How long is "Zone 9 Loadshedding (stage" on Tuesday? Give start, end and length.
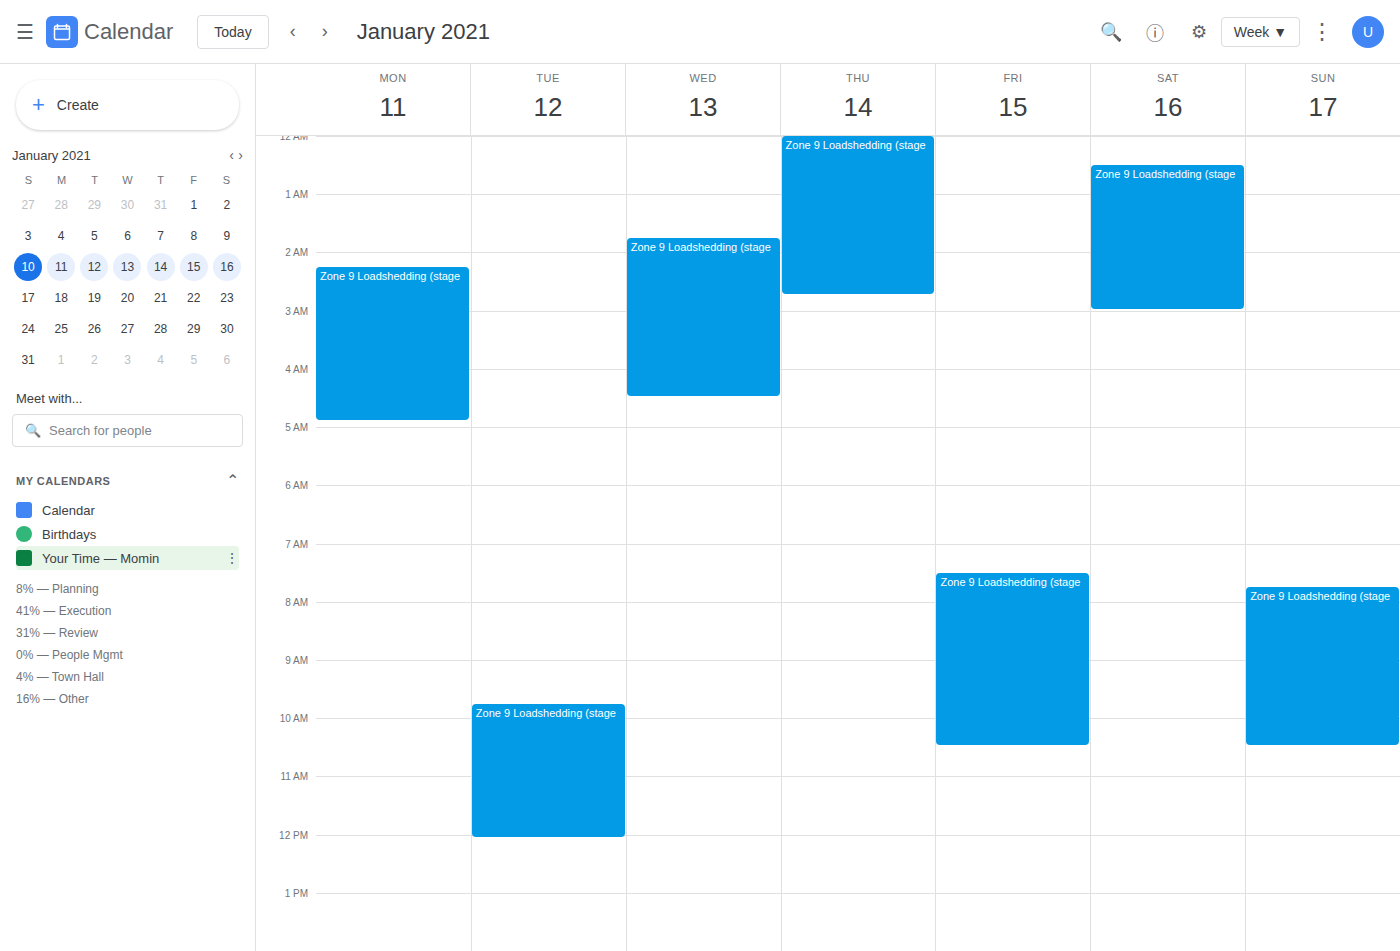
9:45 AM to 12:05 PM, 2 hours 20 minutes